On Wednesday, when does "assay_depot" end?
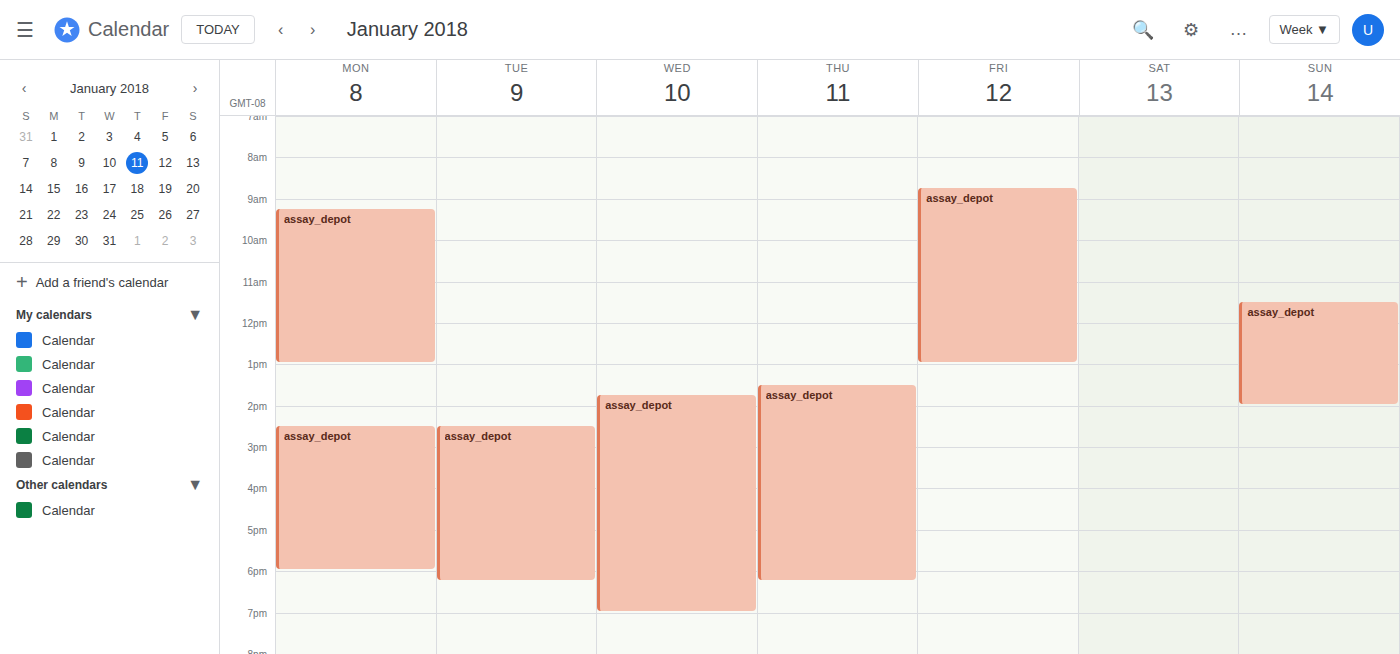
7:00 PM